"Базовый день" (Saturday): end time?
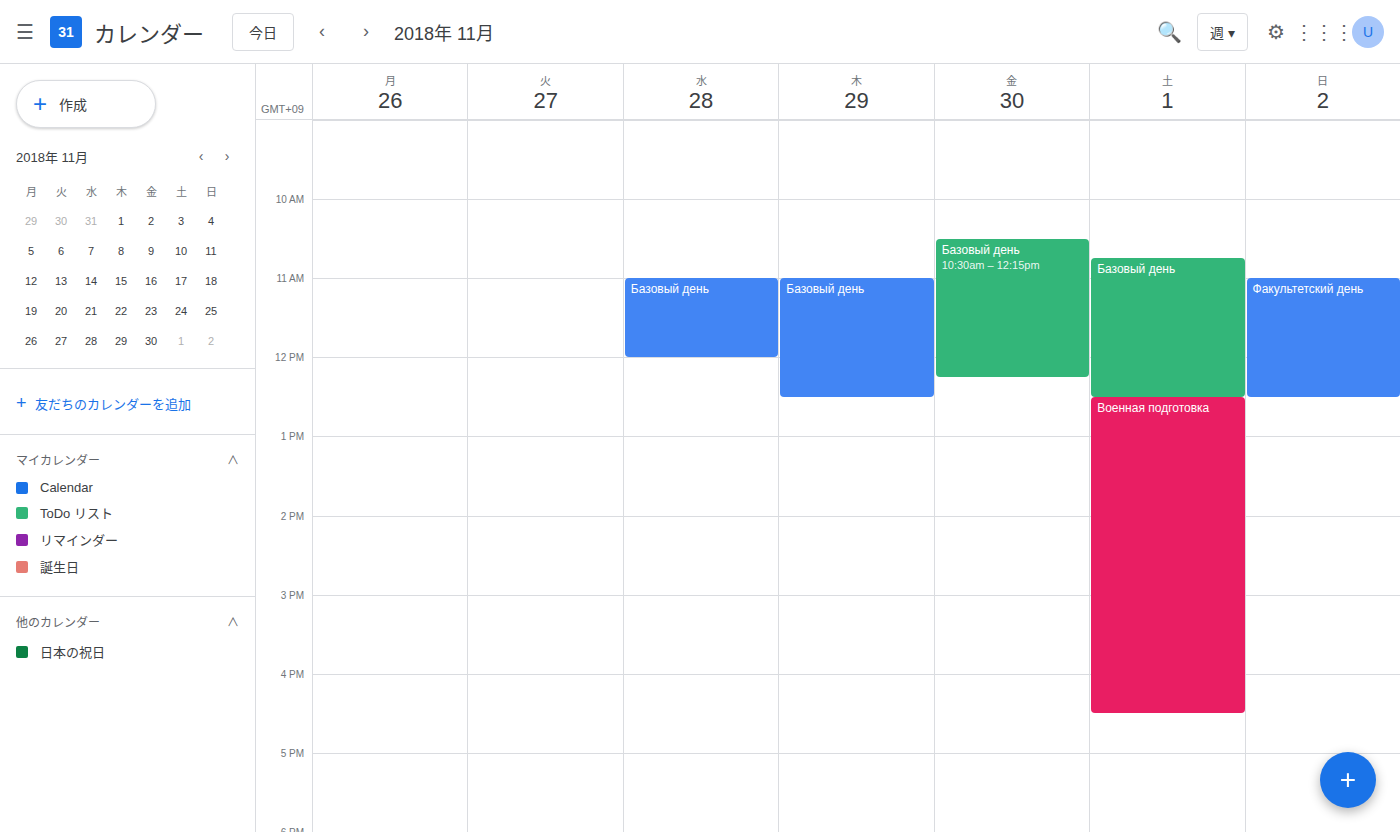
12:30 PM